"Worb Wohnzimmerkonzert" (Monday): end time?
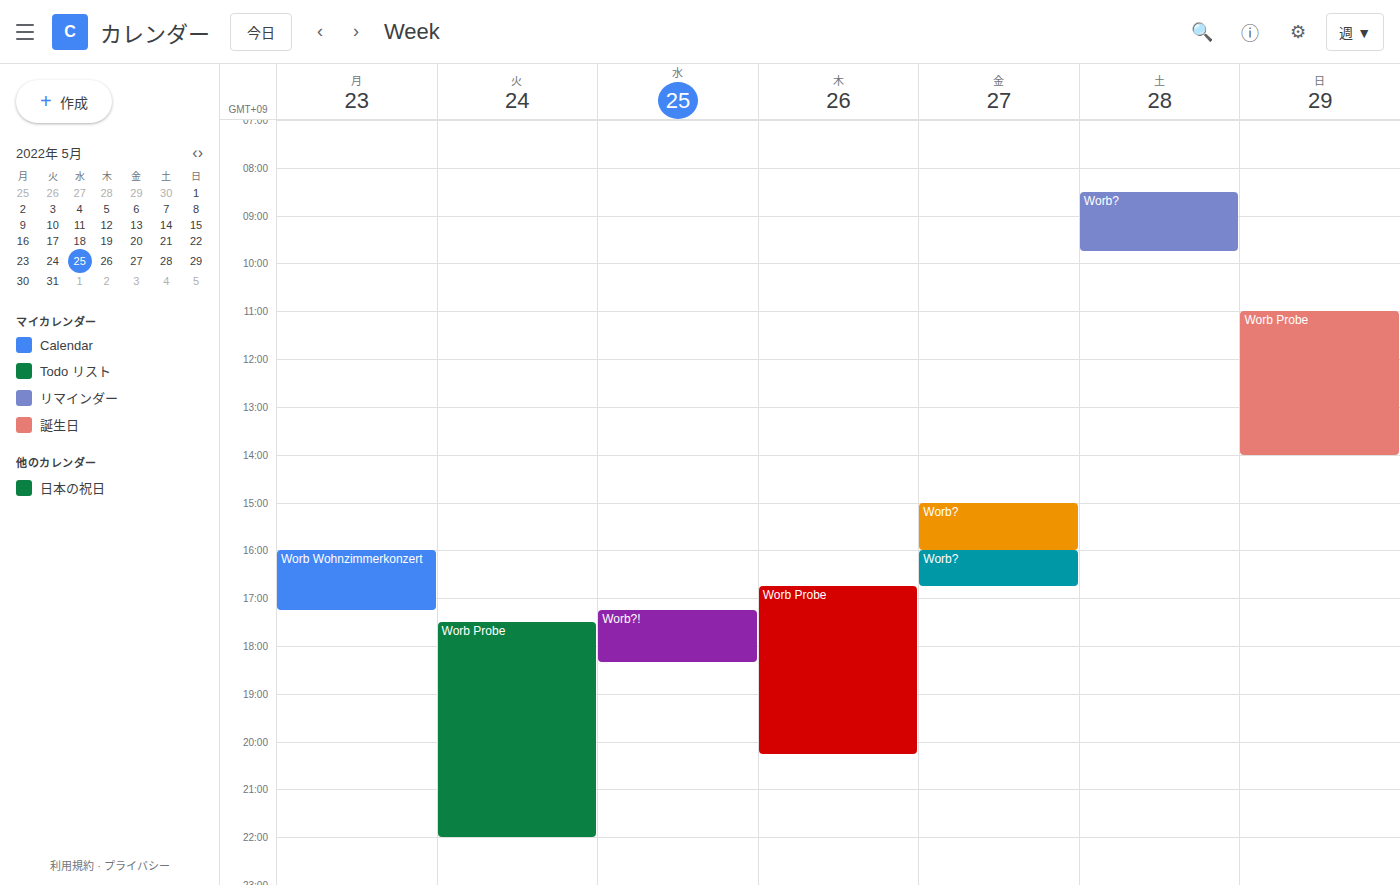
5:15 PM